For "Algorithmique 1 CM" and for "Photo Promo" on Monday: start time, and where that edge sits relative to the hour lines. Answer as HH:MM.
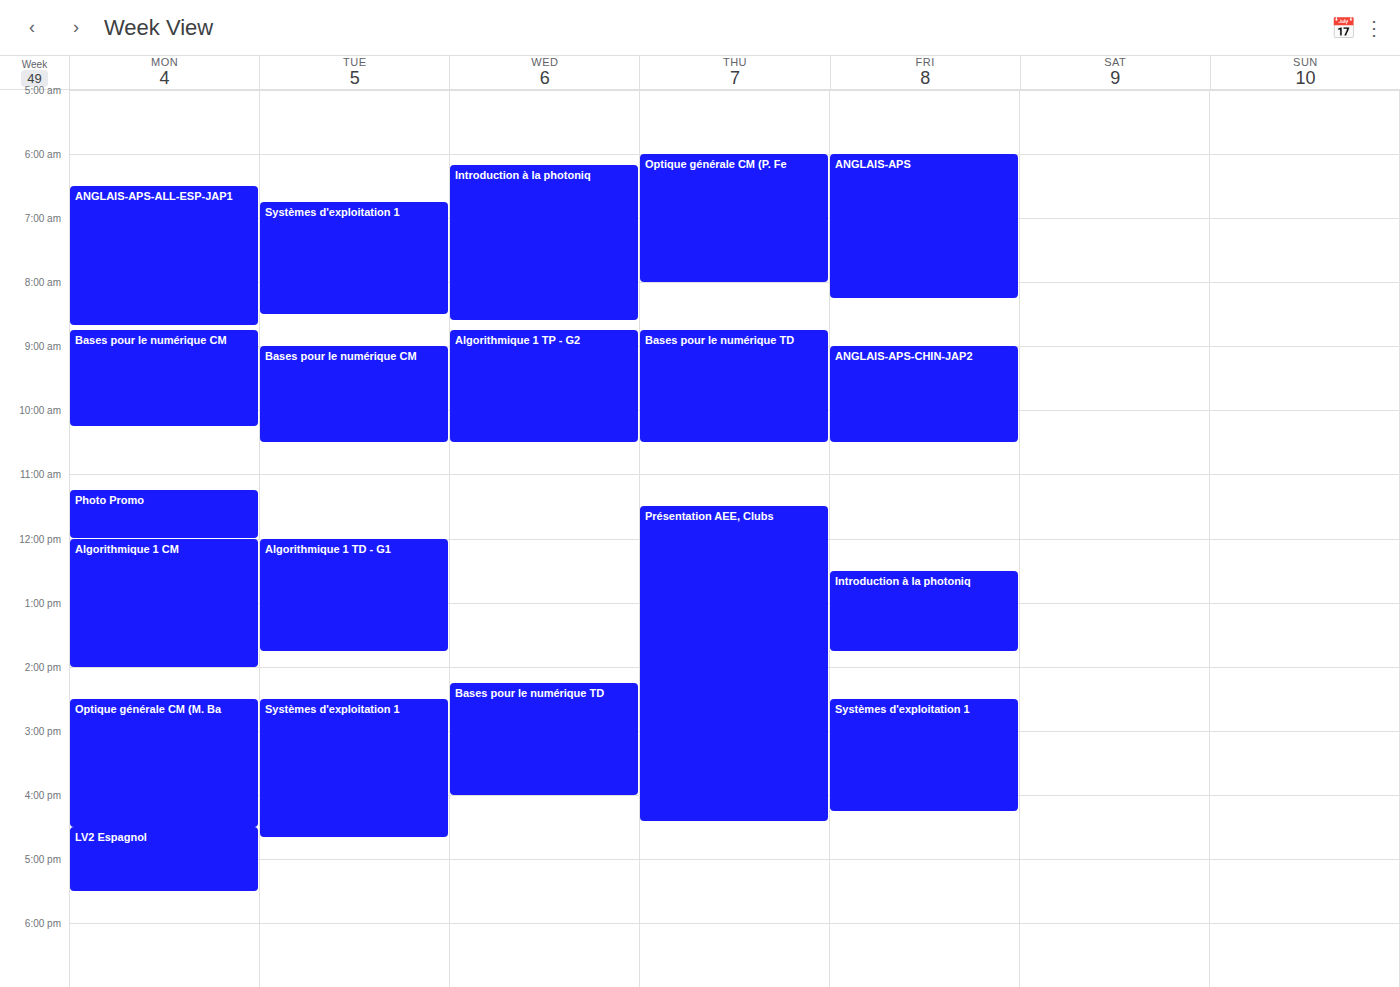
"Algorithmique 1 CM": 12:00, exactly on the 12:00 line. "Photo Promo": 11:15, neither: a quarter of the way from the 11:00 line to the 12:00 line.